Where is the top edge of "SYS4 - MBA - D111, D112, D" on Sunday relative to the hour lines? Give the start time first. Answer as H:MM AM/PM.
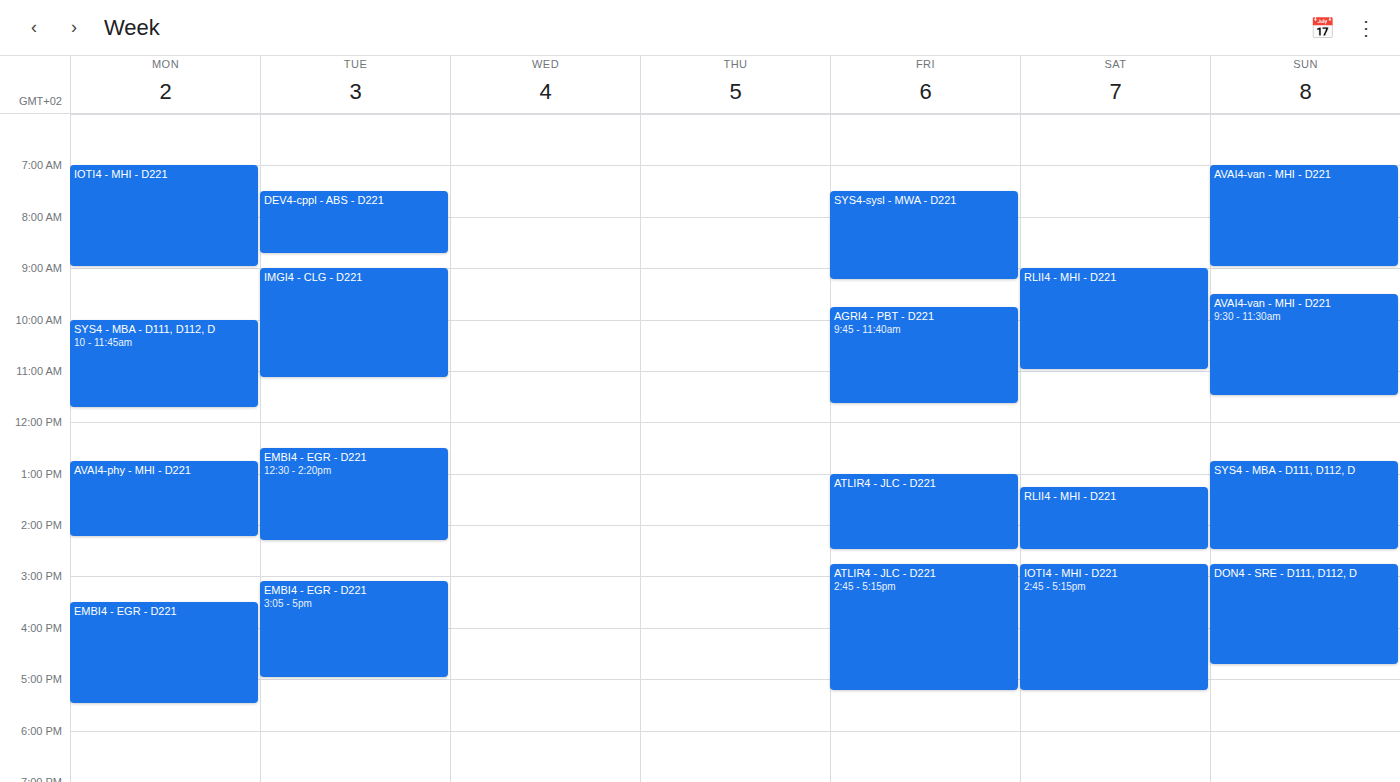
12:45 PM -- neither: three quarters of the way from the 12 PM line to the 1 PM line.